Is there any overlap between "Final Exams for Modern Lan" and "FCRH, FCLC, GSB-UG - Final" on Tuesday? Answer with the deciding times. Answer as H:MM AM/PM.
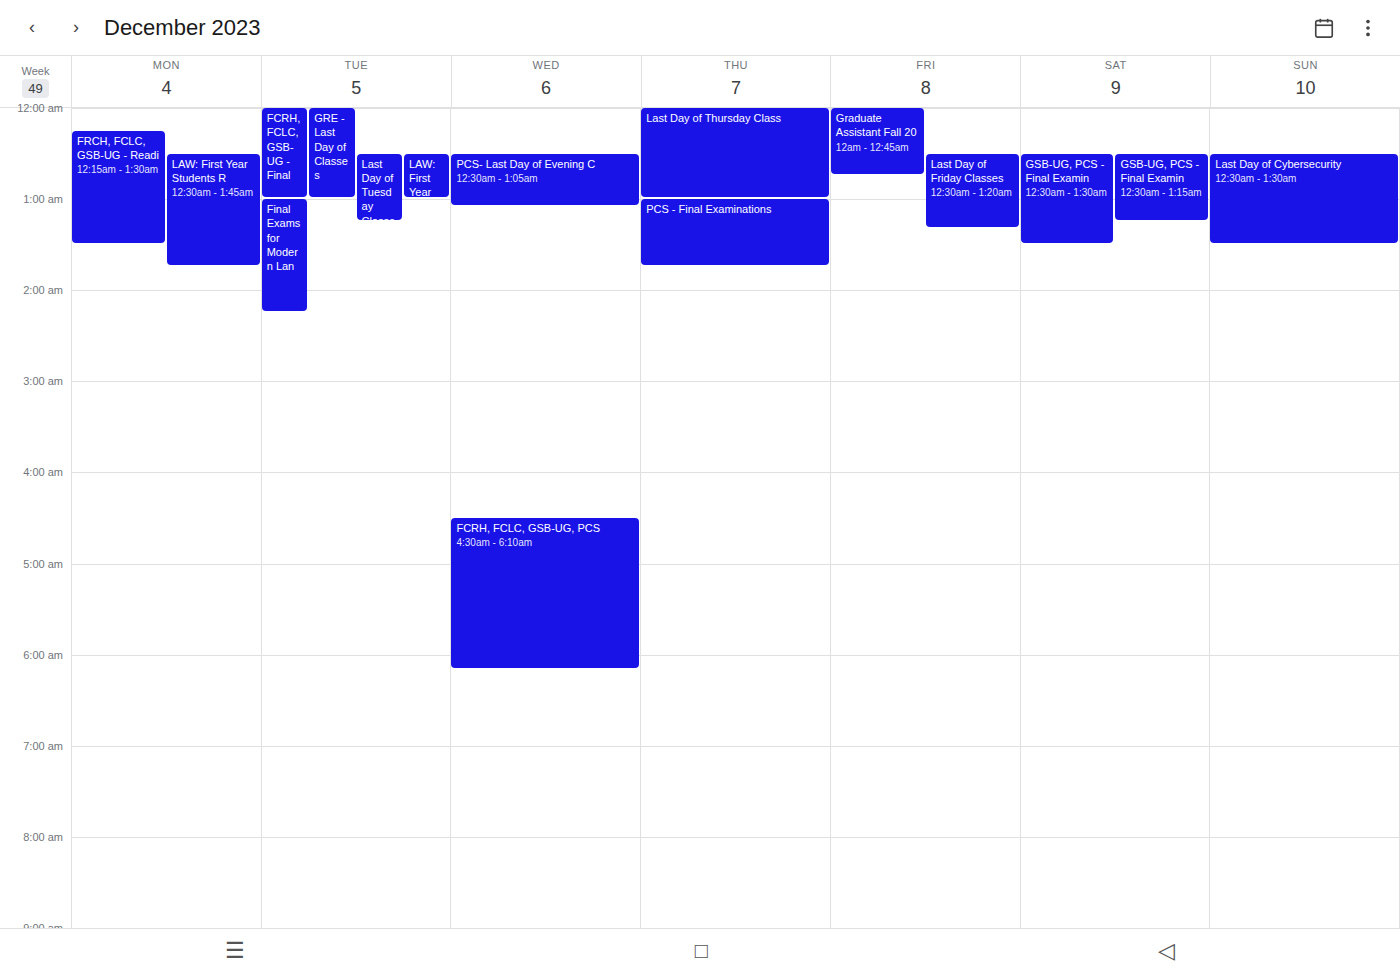
"FCRH, FCLC, GSB-UG - Final" ends at 1:00 AM, exactly when "Final Exams for Modern Lan" starts -- they touch but do not overlap.